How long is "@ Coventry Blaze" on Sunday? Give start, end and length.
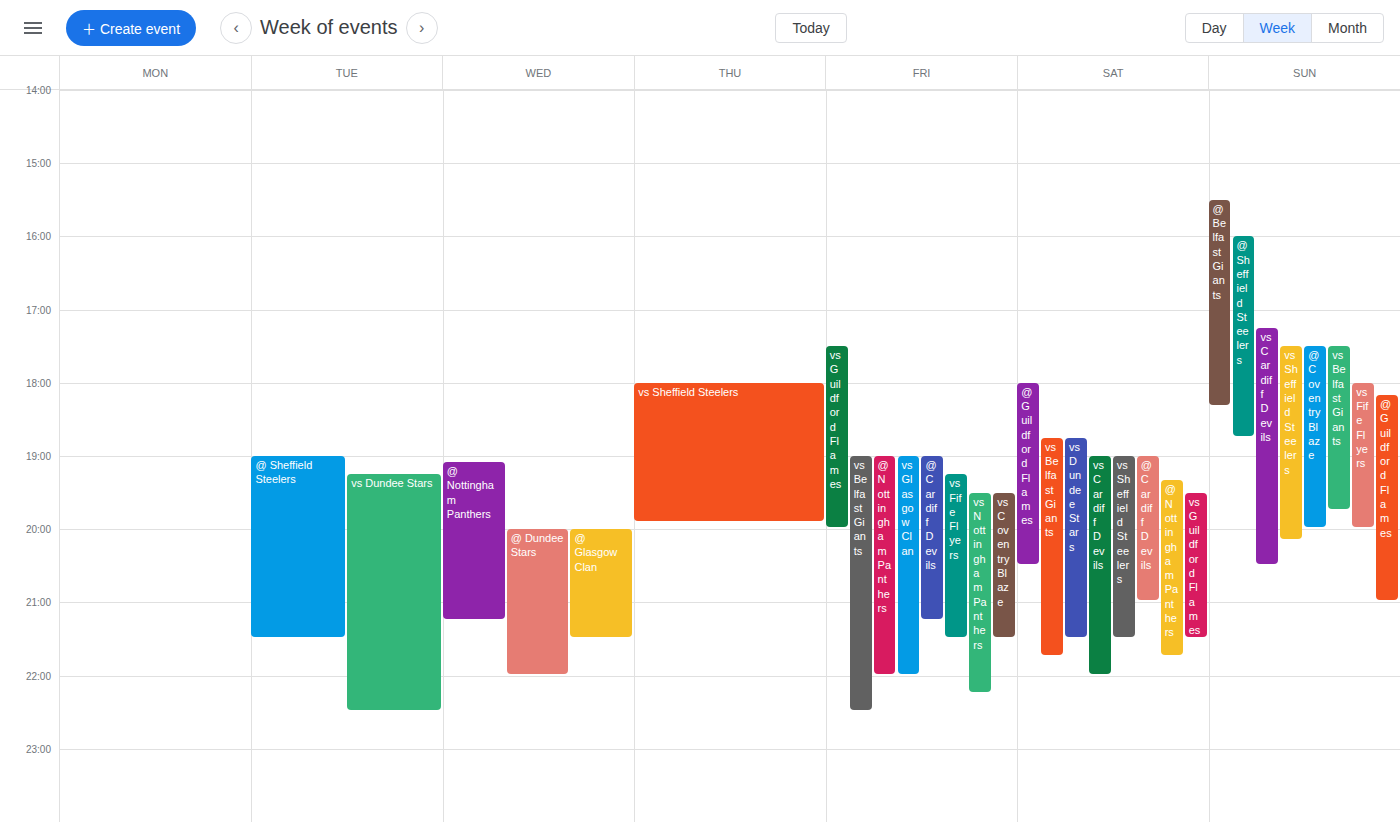
5:30 PM to 8:00 PM, 2 hours 30 minutes